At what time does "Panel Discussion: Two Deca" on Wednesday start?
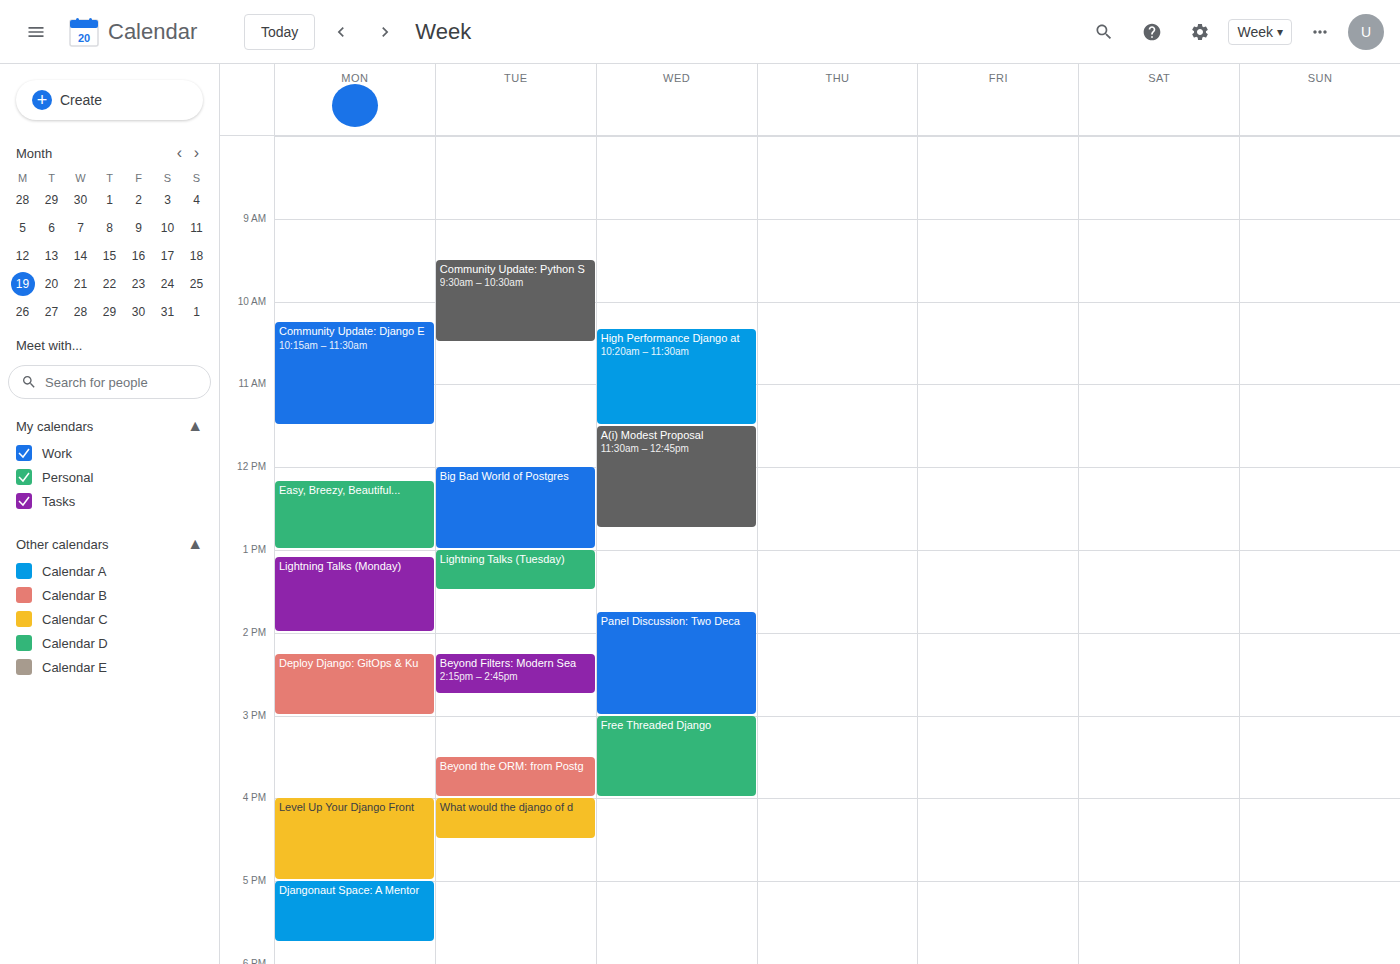
13:45